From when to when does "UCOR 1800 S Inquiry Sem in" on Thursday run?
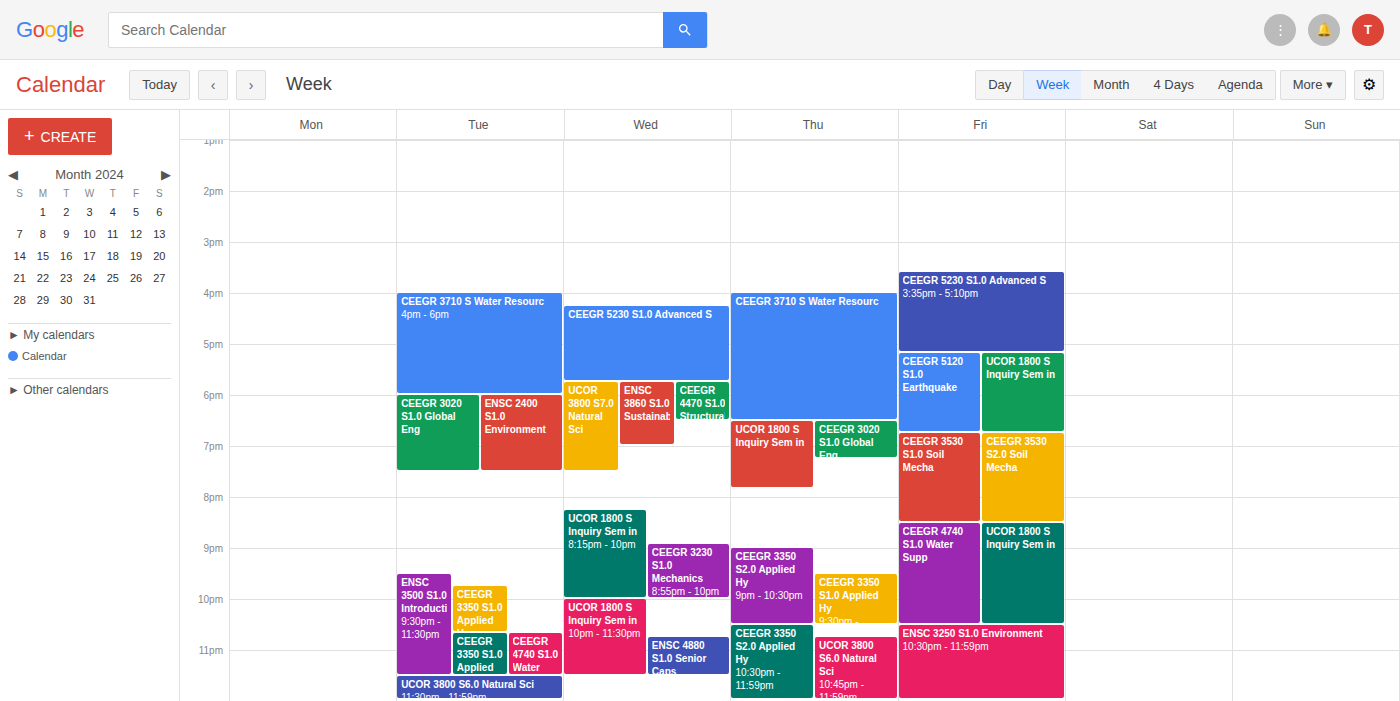
6:30 PM to 7:50 PM